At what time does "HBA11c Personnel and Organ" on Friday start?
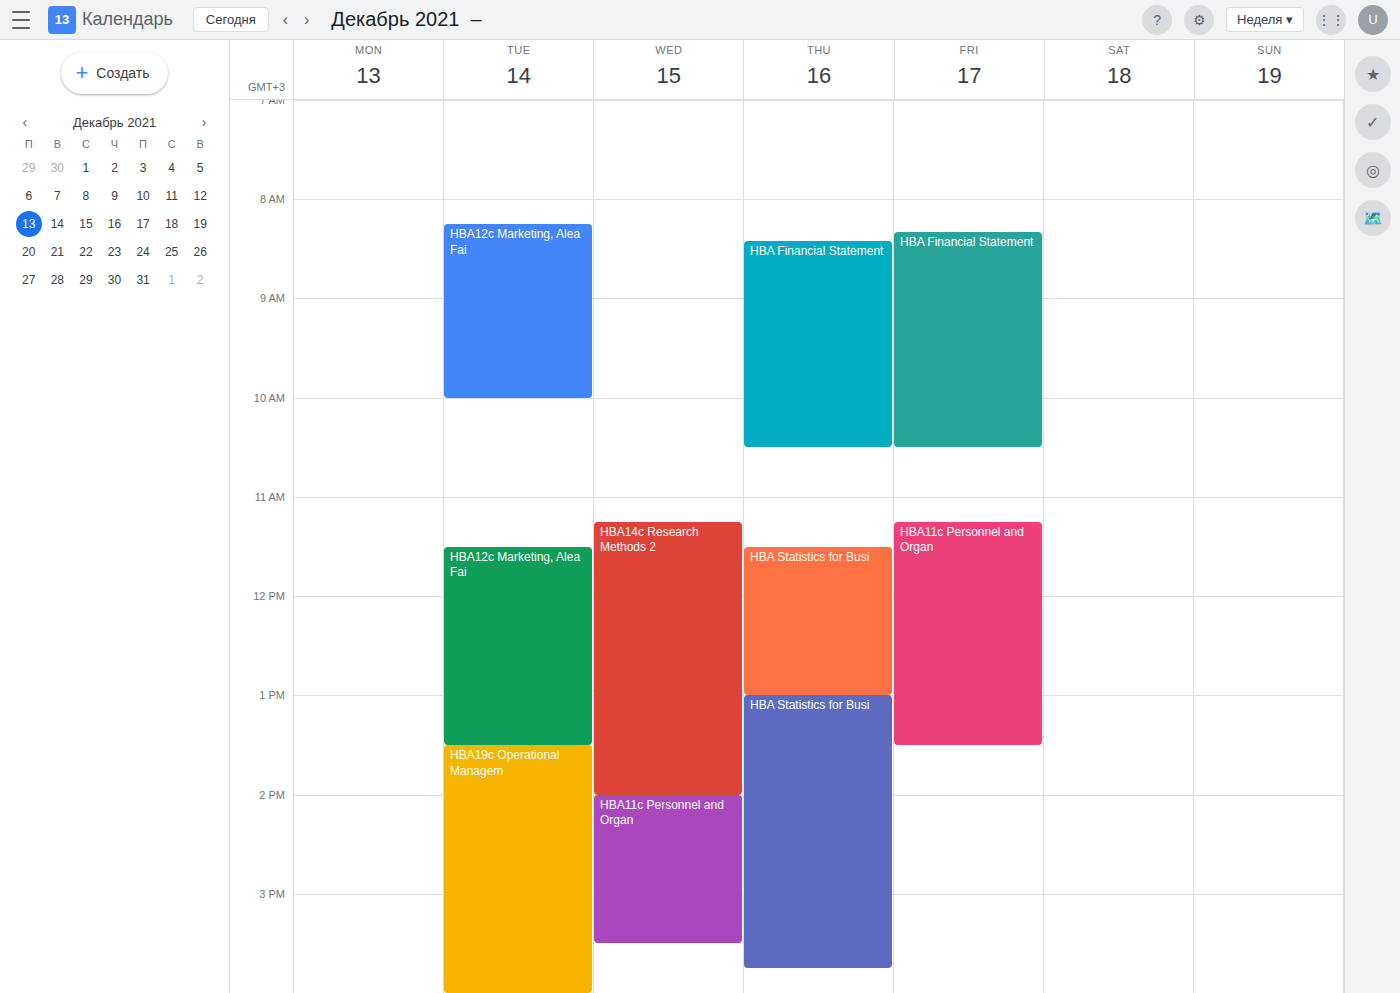
11:15 AM